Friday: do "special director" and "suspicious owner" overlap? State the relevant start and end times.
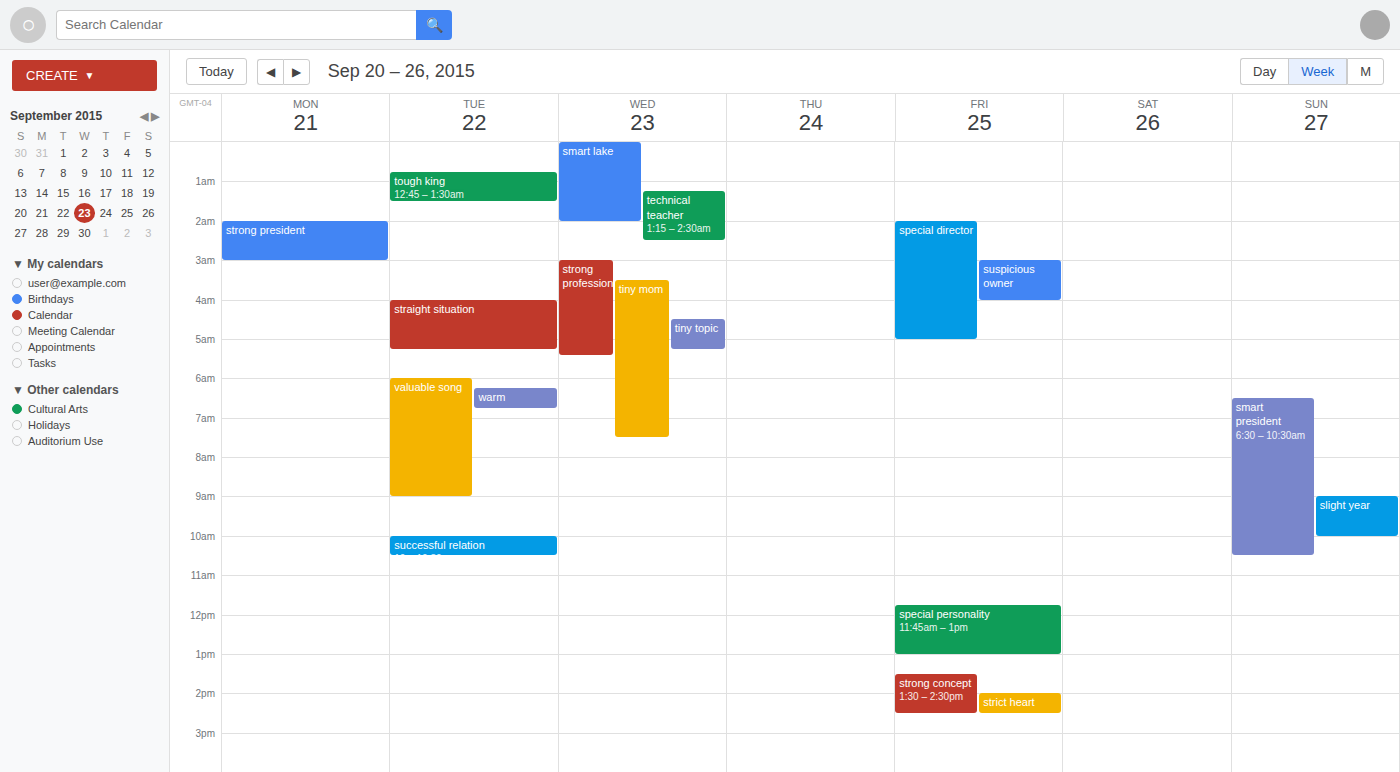
"suspicious owner" runs 3:00 AM to 4:00 AM, inside "special director" -- they overlap.